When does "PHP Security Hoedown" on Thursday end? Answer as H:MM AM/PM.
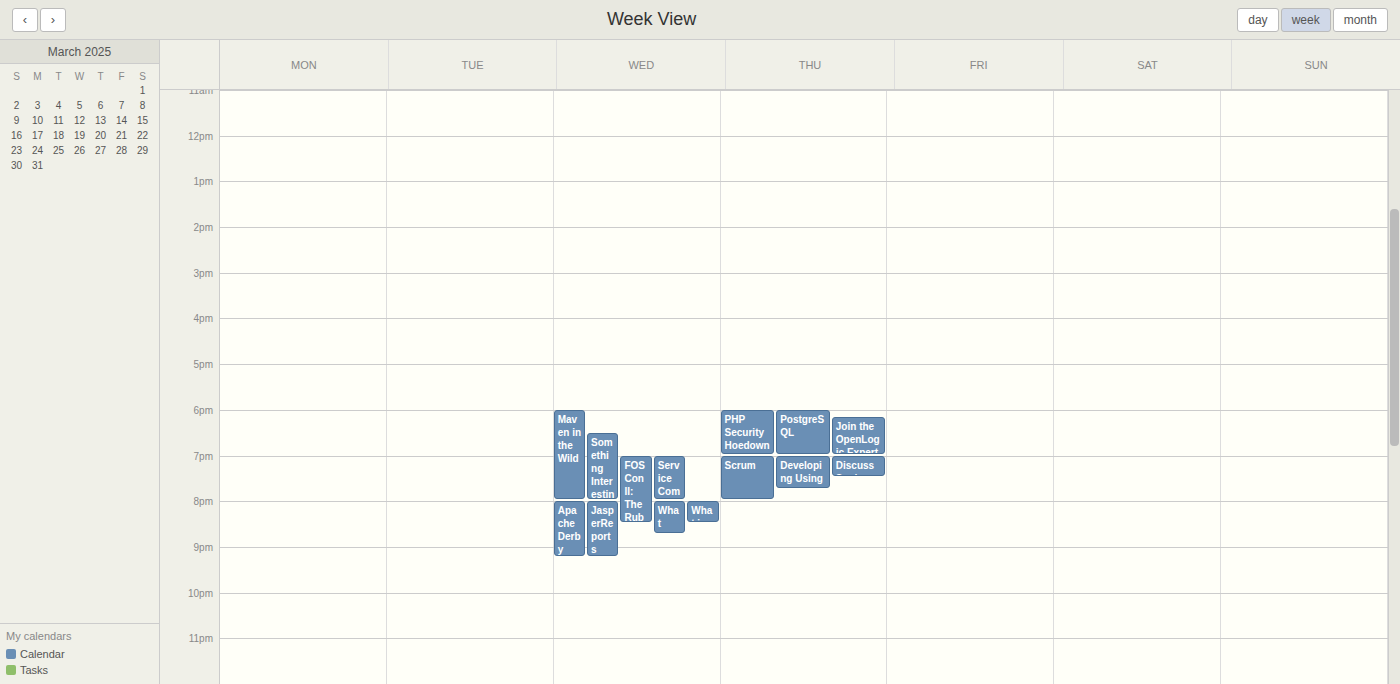
7:00 PM